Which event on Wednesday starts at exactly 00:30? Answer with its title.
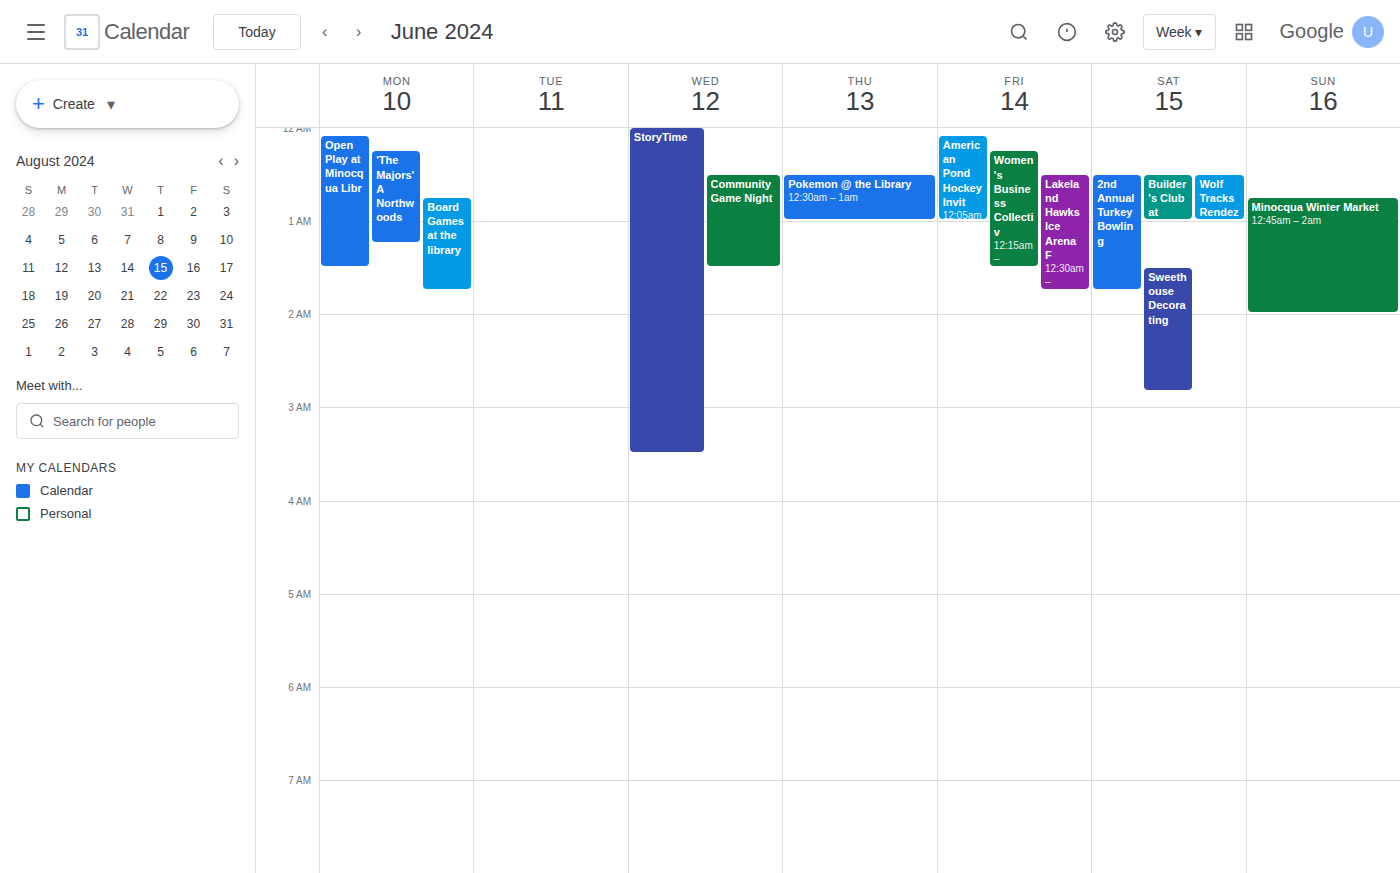
"Community Game Night"